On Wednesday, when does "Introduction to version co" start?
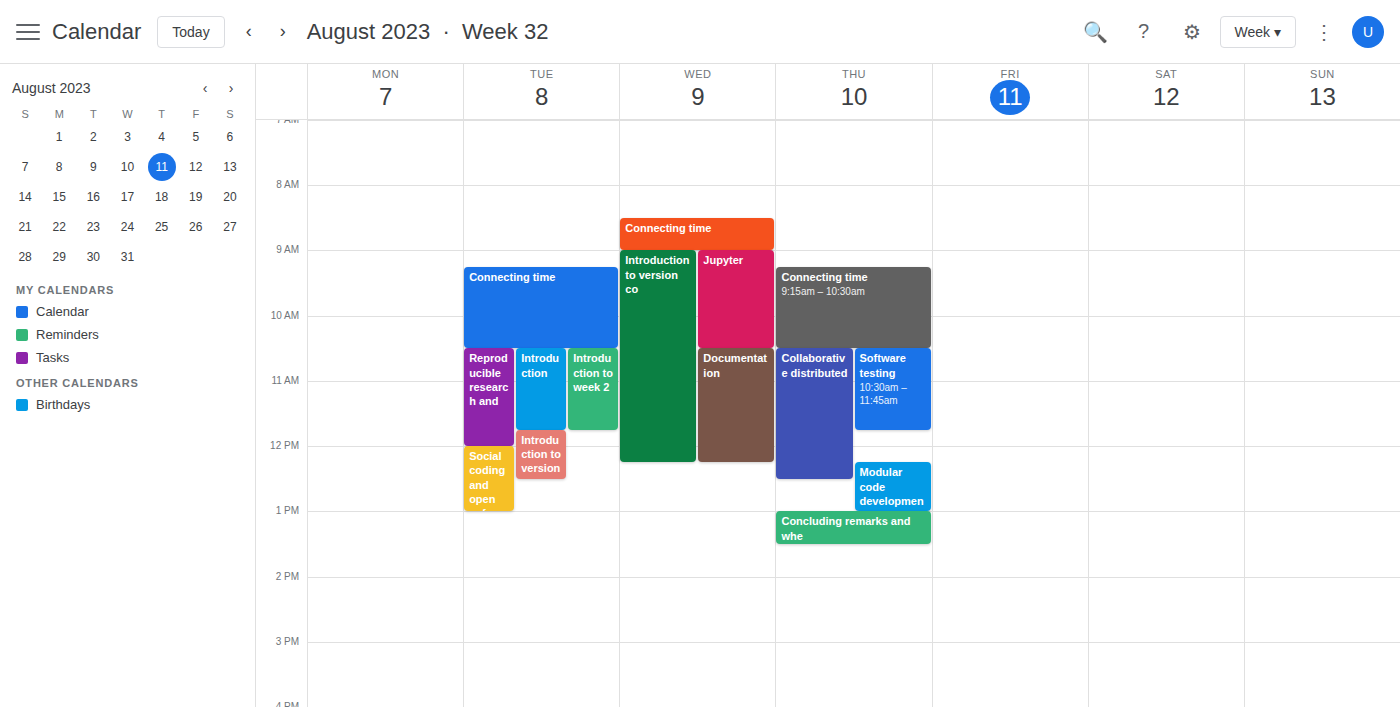
9:00 AM